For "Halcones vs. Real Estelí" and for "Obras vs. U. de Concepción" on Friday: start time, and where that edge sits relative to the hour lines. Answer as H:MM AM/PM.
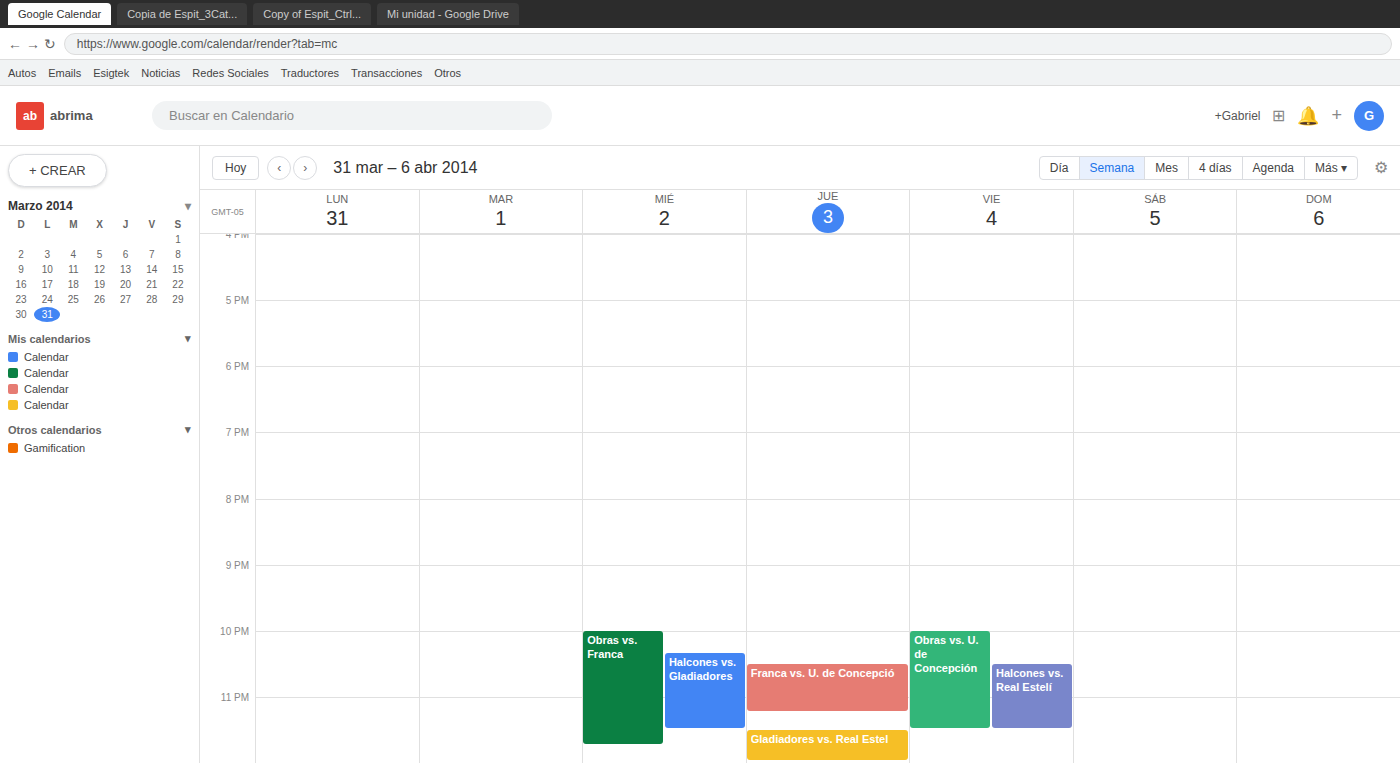
"Halcones vs. Real Estelí": 10:30 PM, halfway between the 10 PM and 11 PM lines. "Obras vs. U. de Concepción": 10:00 PM, exactly on the 10 PM line.